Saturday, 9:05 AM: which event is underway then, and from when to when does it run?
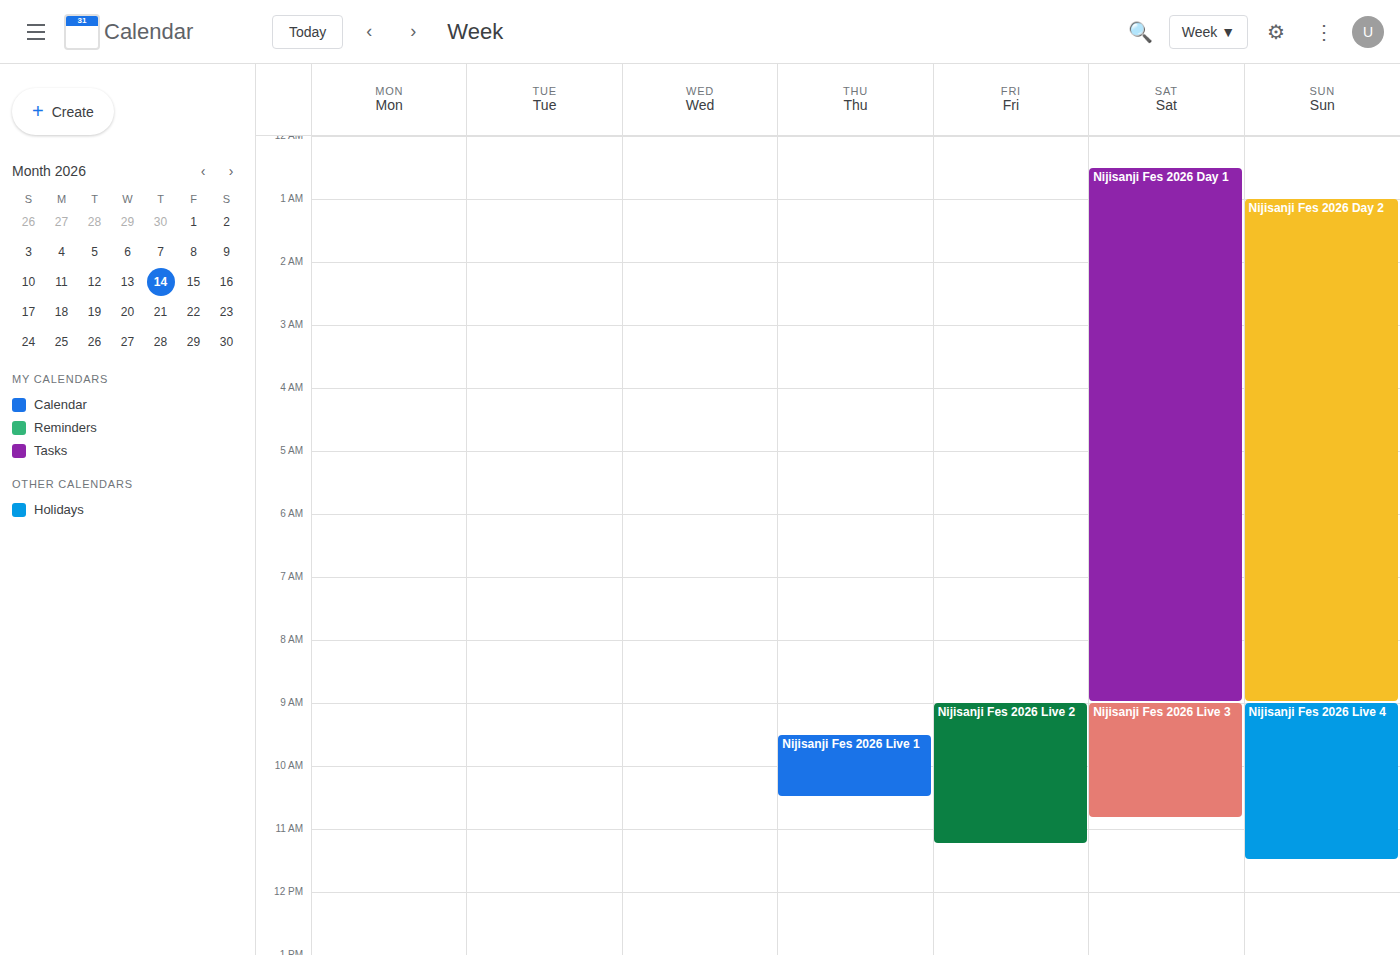
"Nijisanji Fes 2026 Live 3", 9:00 AM to 10:50 AM